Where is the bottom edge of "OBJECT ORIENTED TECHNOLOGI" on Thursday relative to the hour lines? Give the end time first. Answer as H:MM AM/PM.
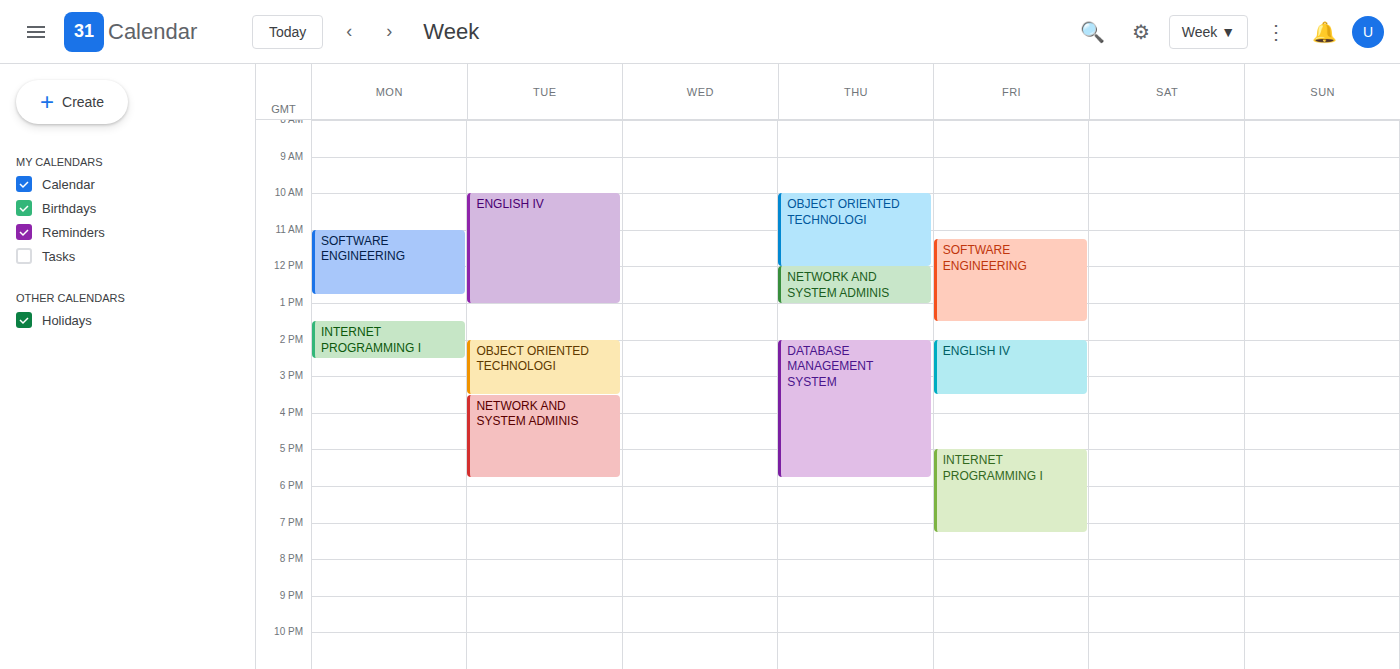
12:00 PM -- exactly on the 12 PM line.